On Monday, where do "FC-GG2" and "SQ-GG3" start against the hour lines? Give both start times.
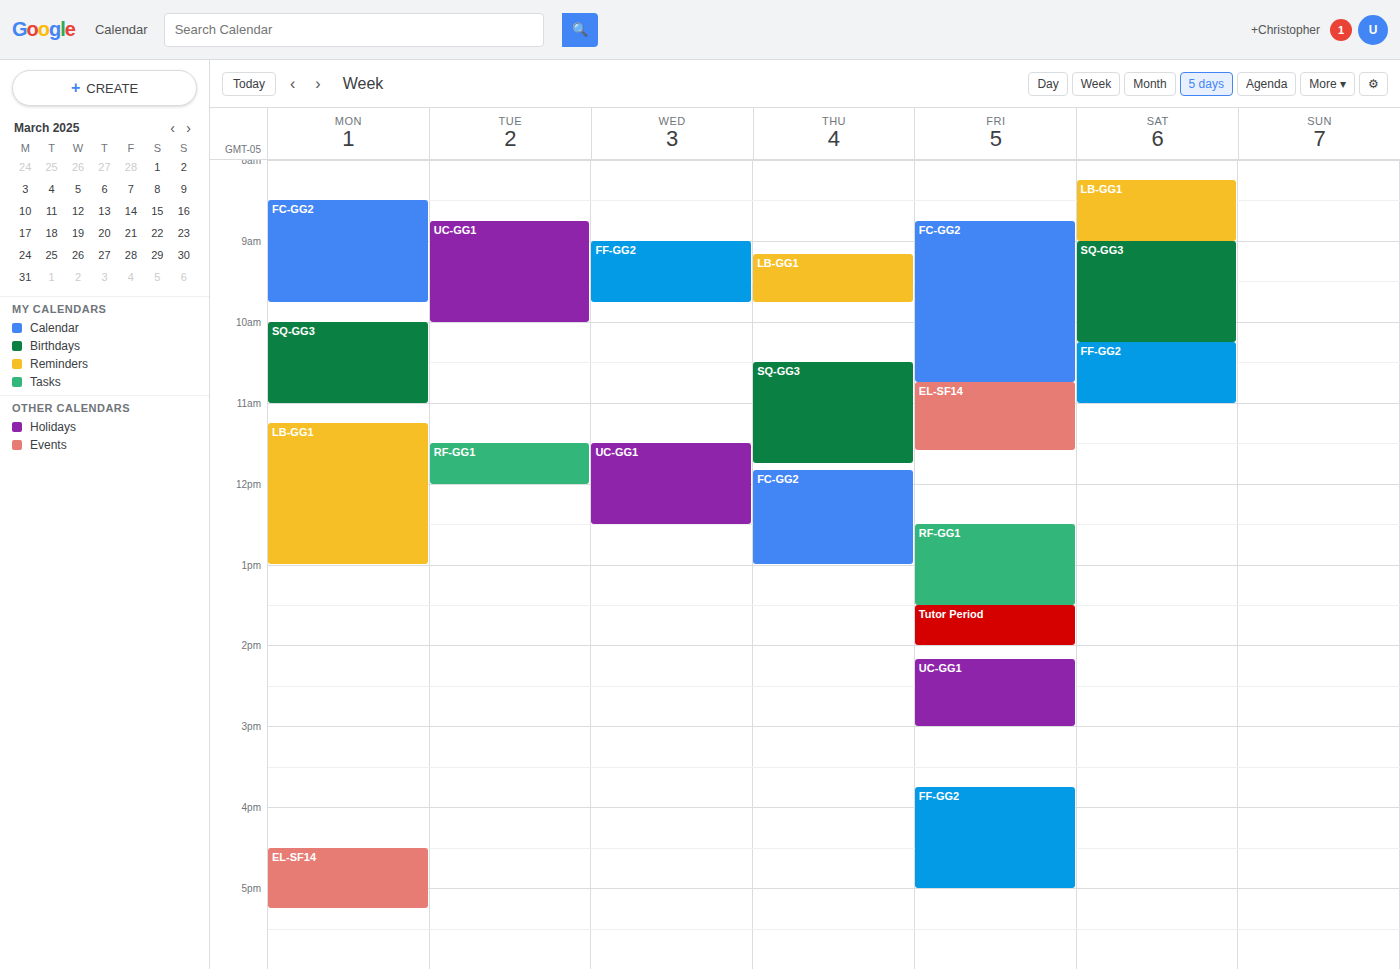
"FC-GG2": 8:30 AM, halfway between the 8 AM and 9 AM lines. "SQ-GG3": 10:00 AM, exactly on the 10 AM line.